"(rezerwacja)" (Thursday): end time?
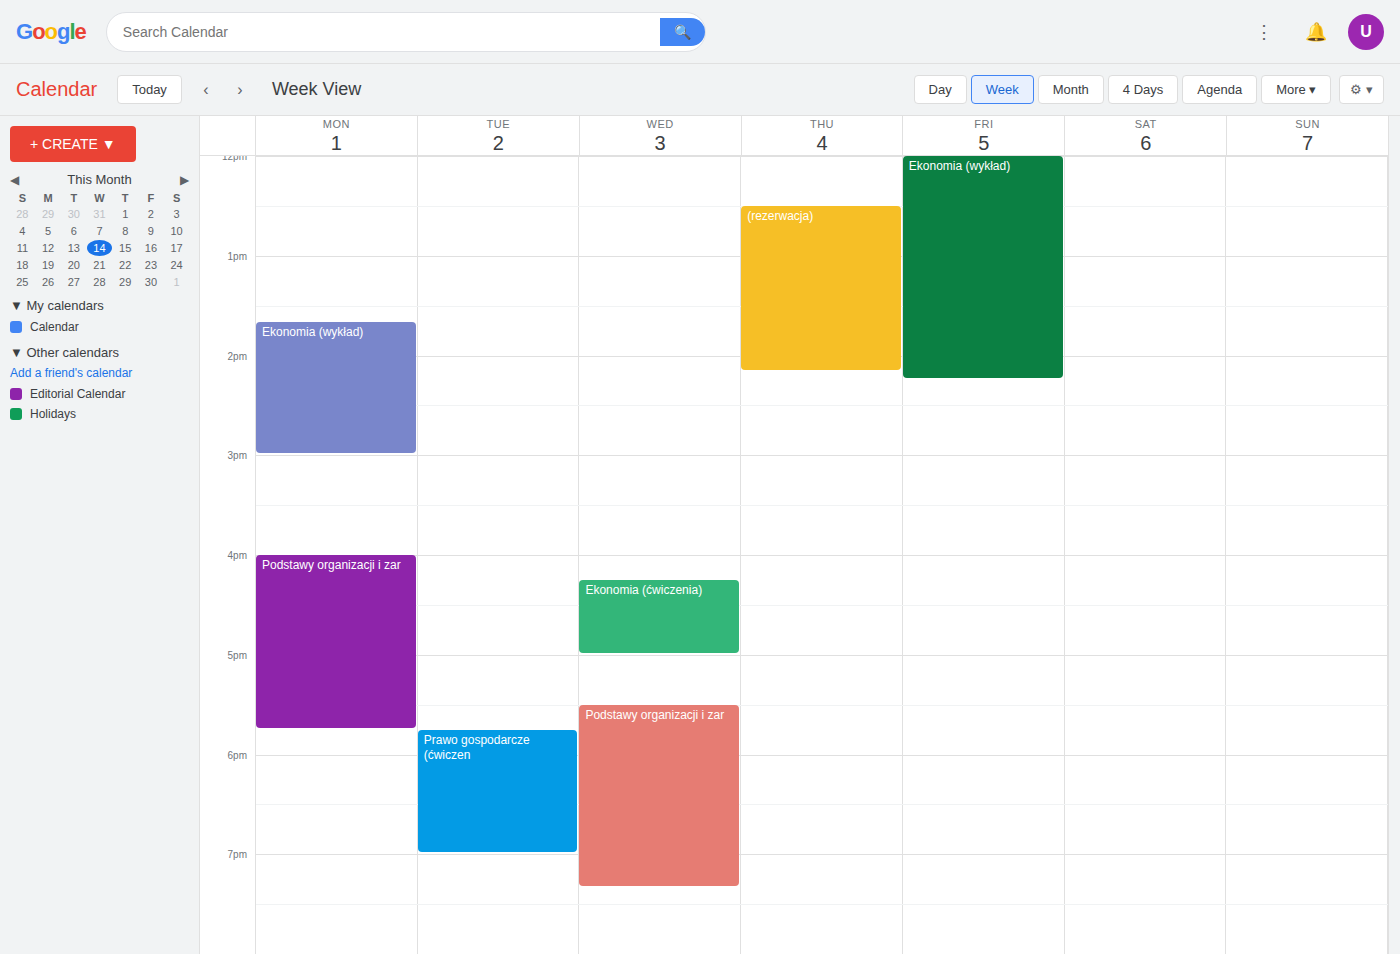
2:10 PM